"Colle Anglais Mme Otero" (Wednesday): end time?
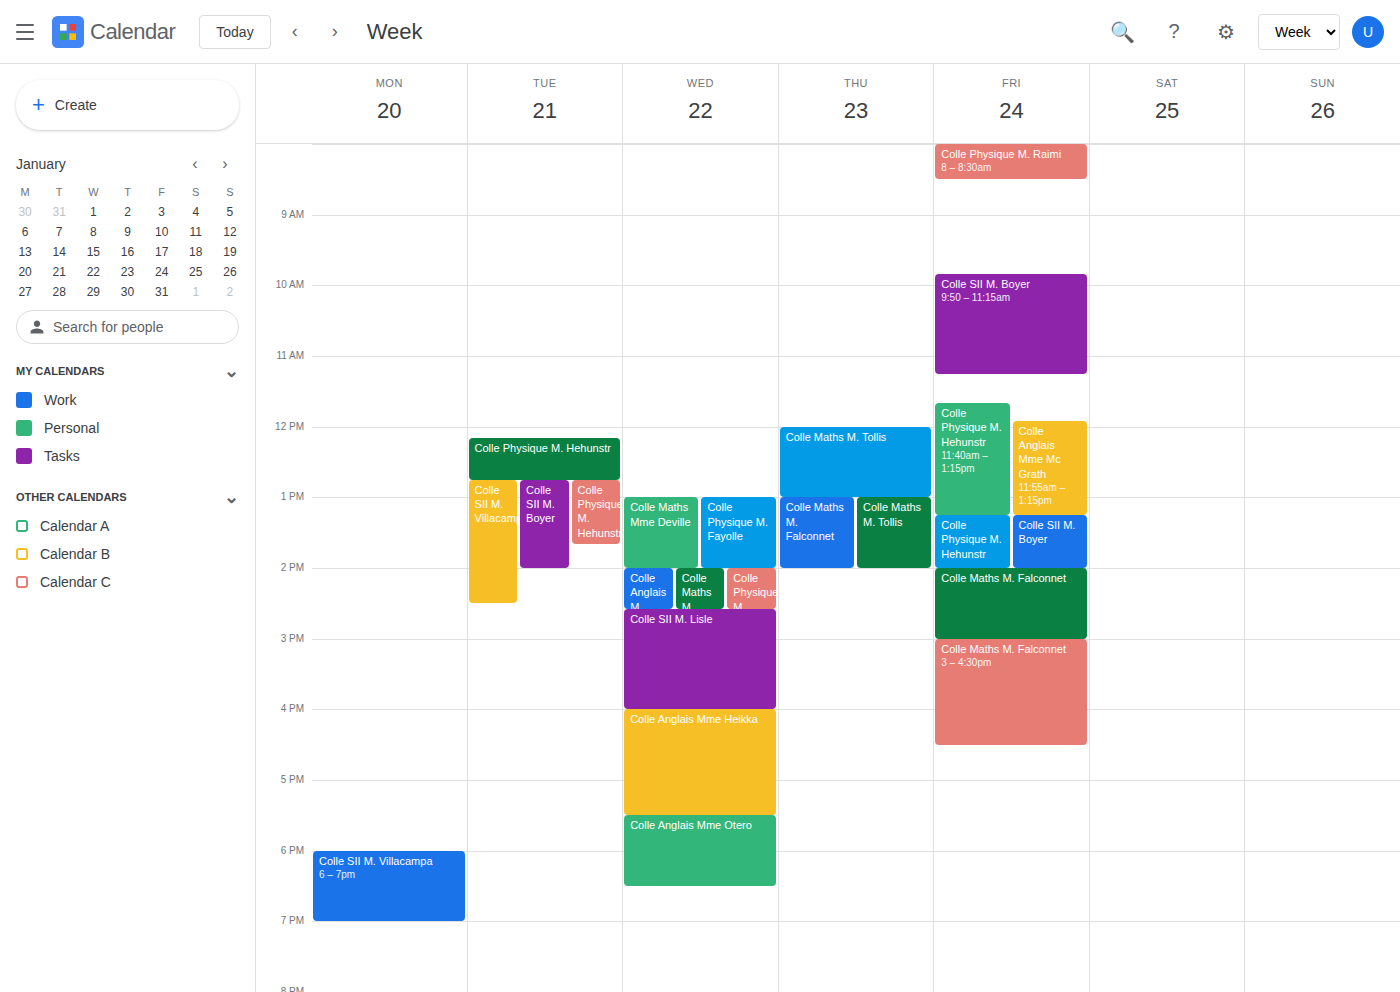
6:30 PM